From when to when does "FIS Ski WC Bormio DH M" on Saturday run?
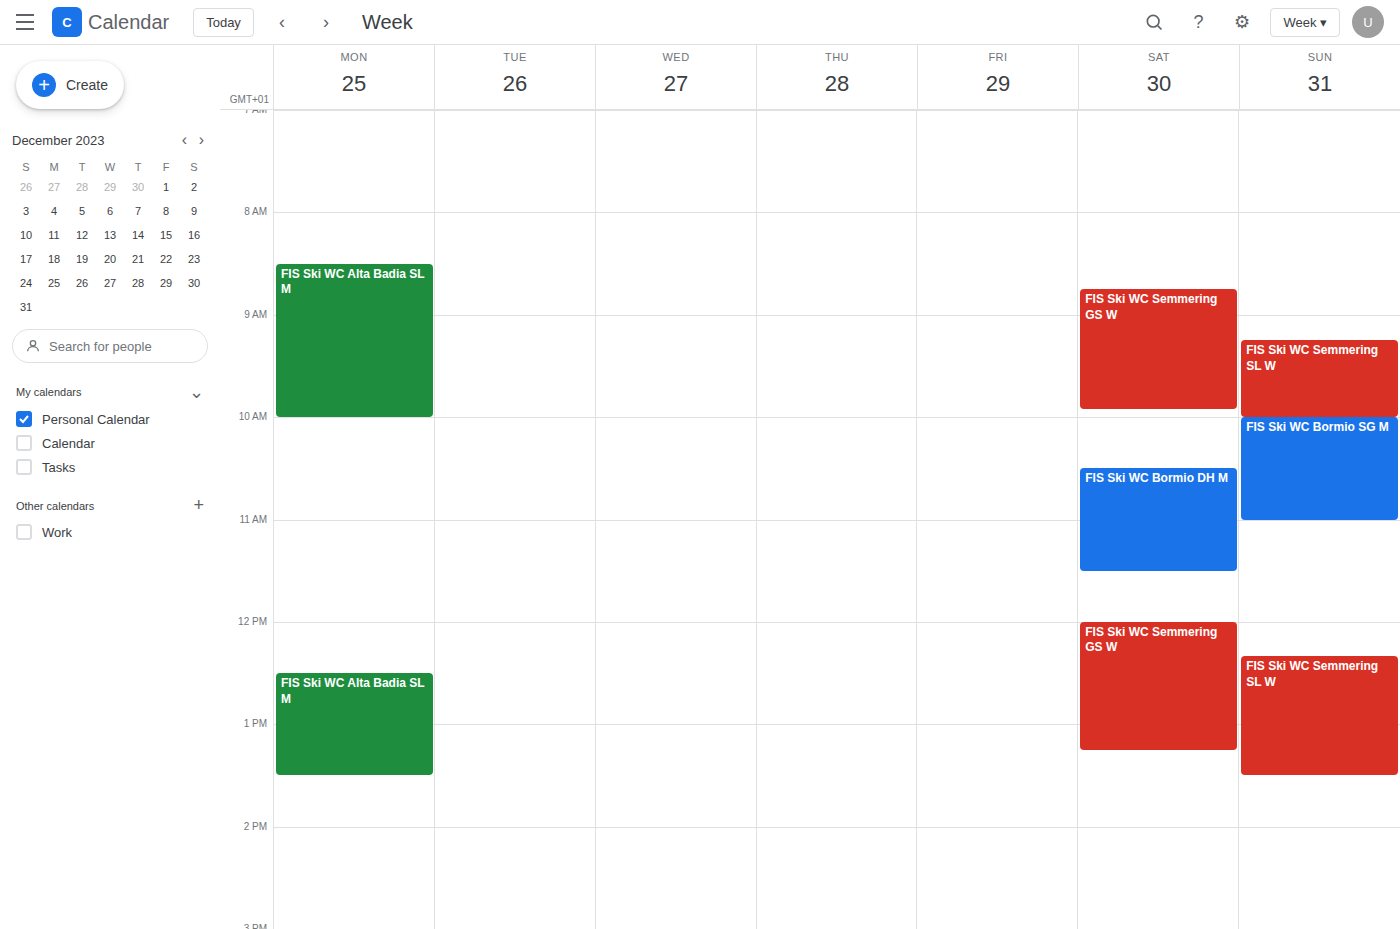
10:30 AM to 11:30 AM